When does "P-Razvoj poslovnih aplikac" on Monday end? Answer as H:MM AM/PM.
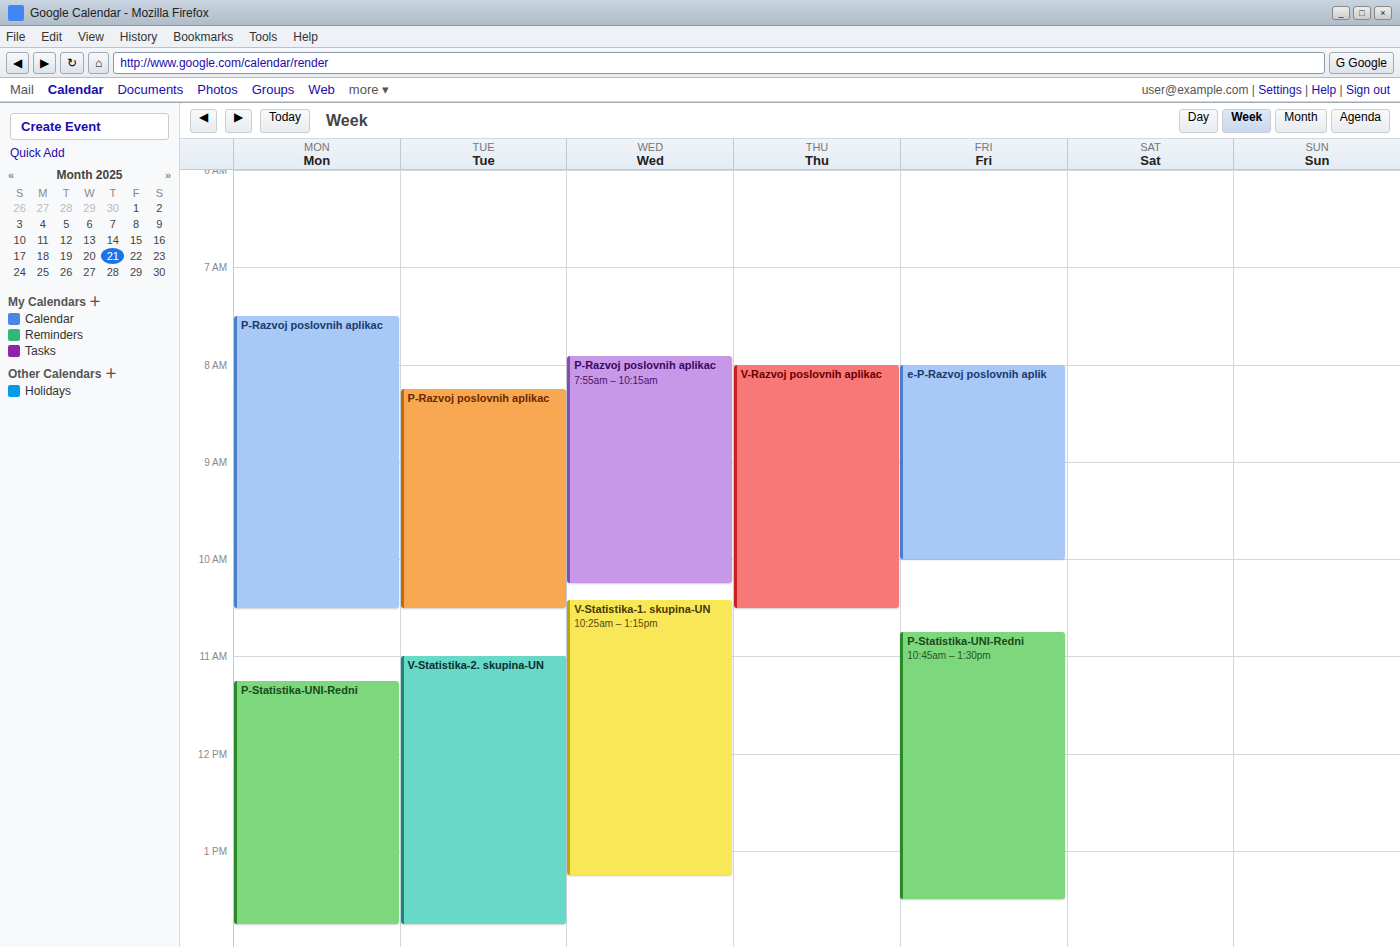
10:30 AM